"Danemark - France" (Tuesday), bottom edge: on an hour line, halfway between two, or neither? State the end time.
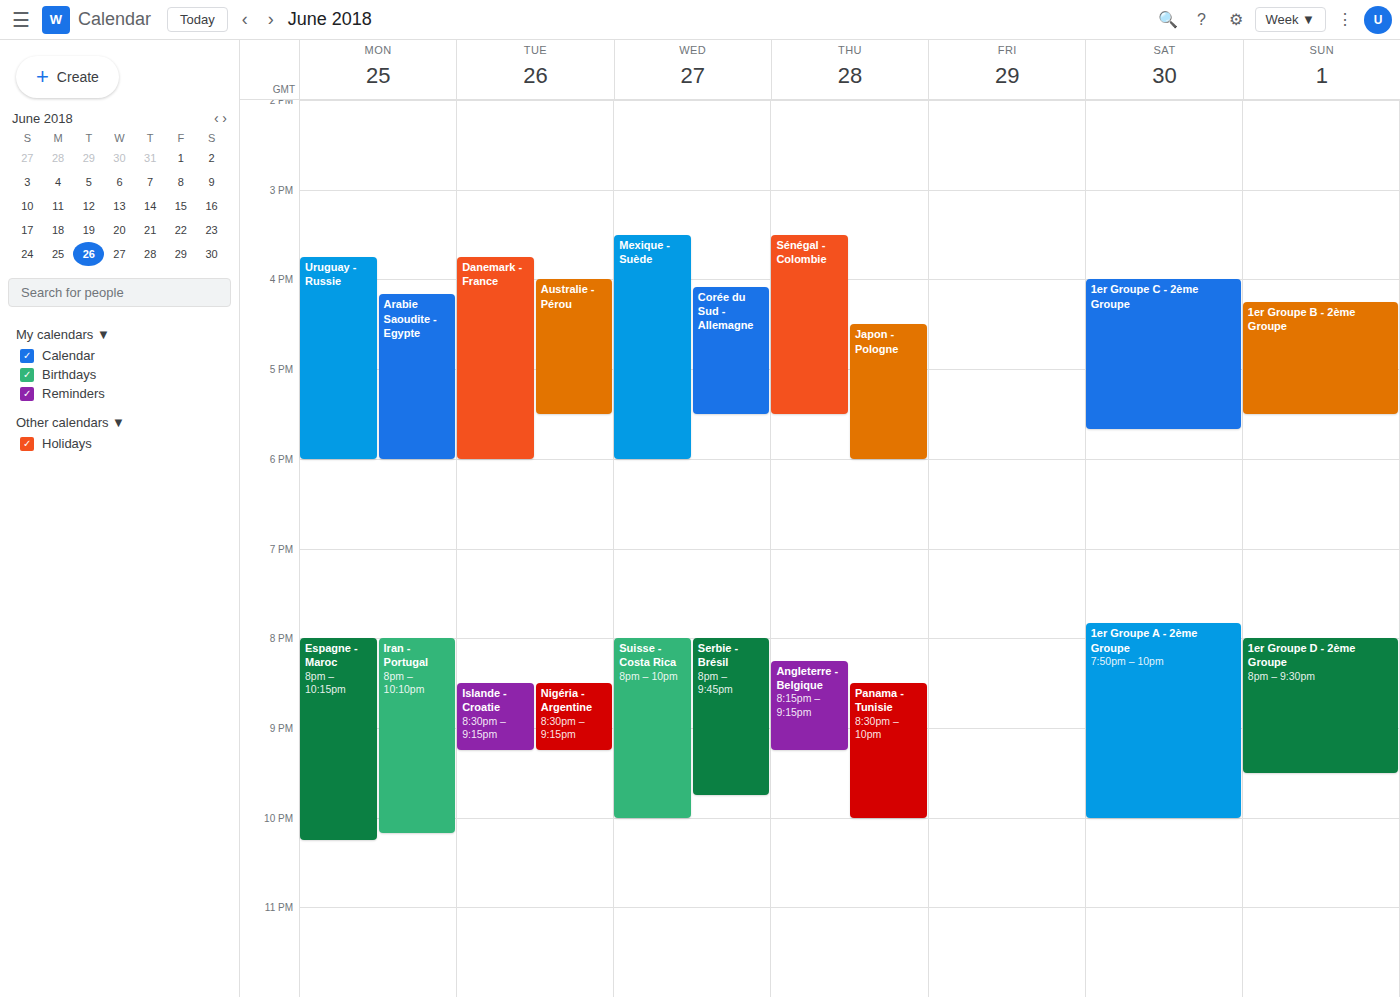
6:00 PM -- exactly on the 6 PM line.